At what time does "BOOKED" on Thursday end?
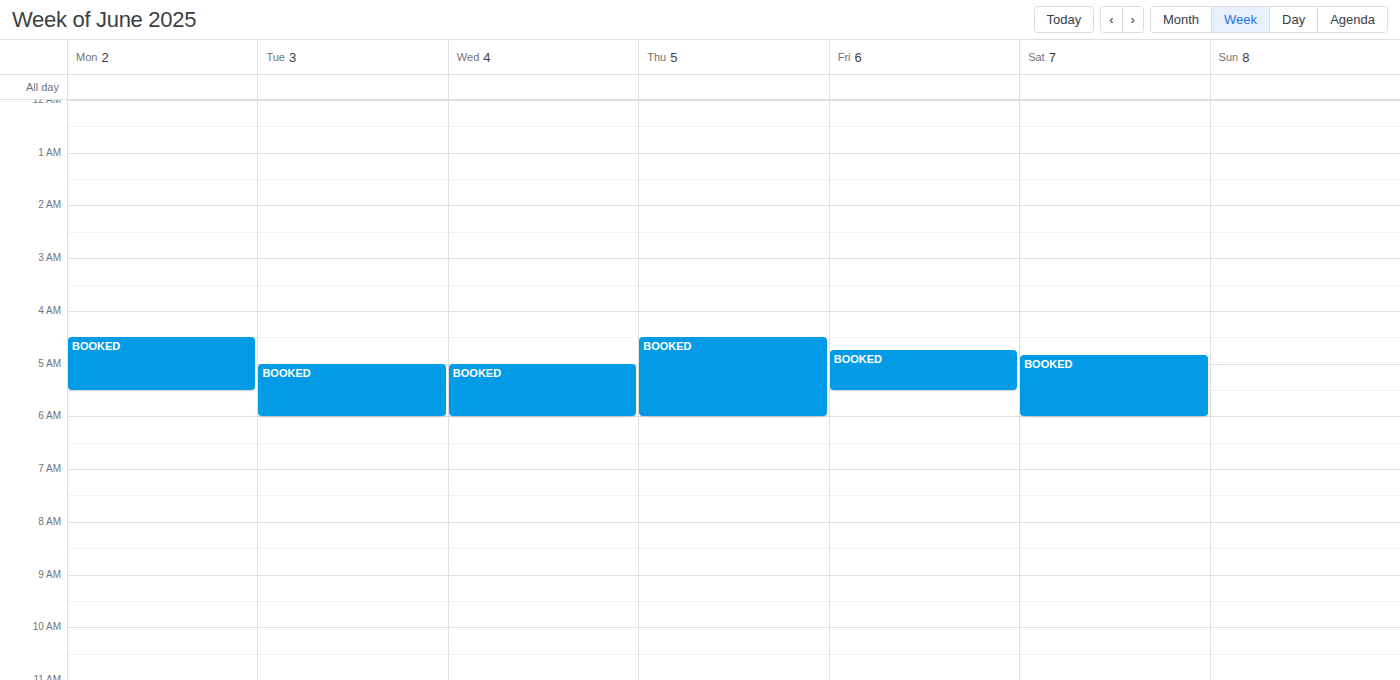
6:00 AM